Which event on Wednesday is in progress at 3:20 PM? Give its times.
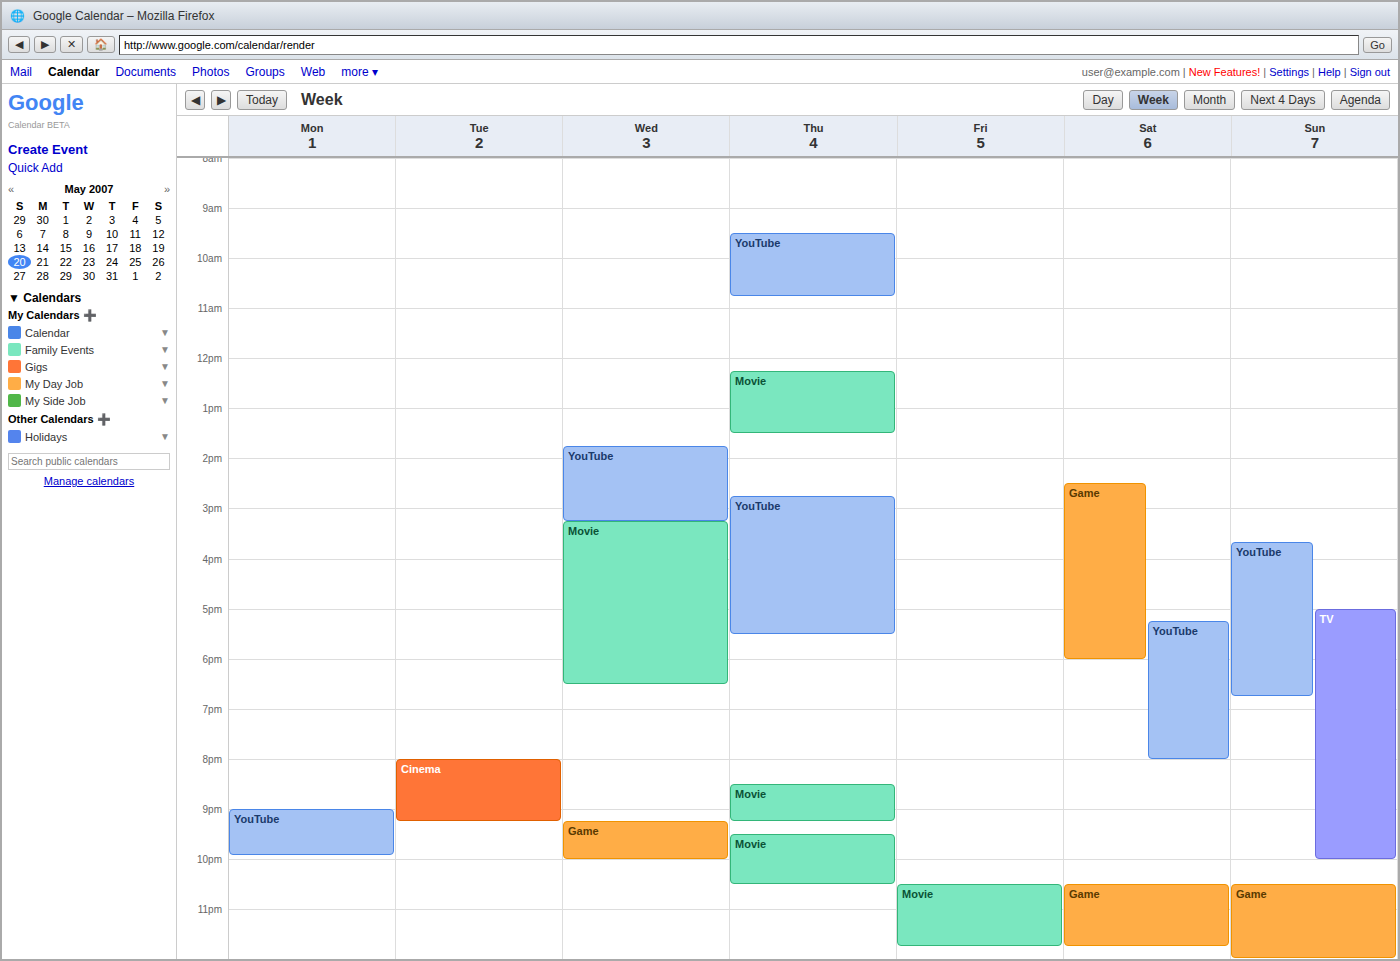
"Movie", 3:15 PM to 6:30 PM